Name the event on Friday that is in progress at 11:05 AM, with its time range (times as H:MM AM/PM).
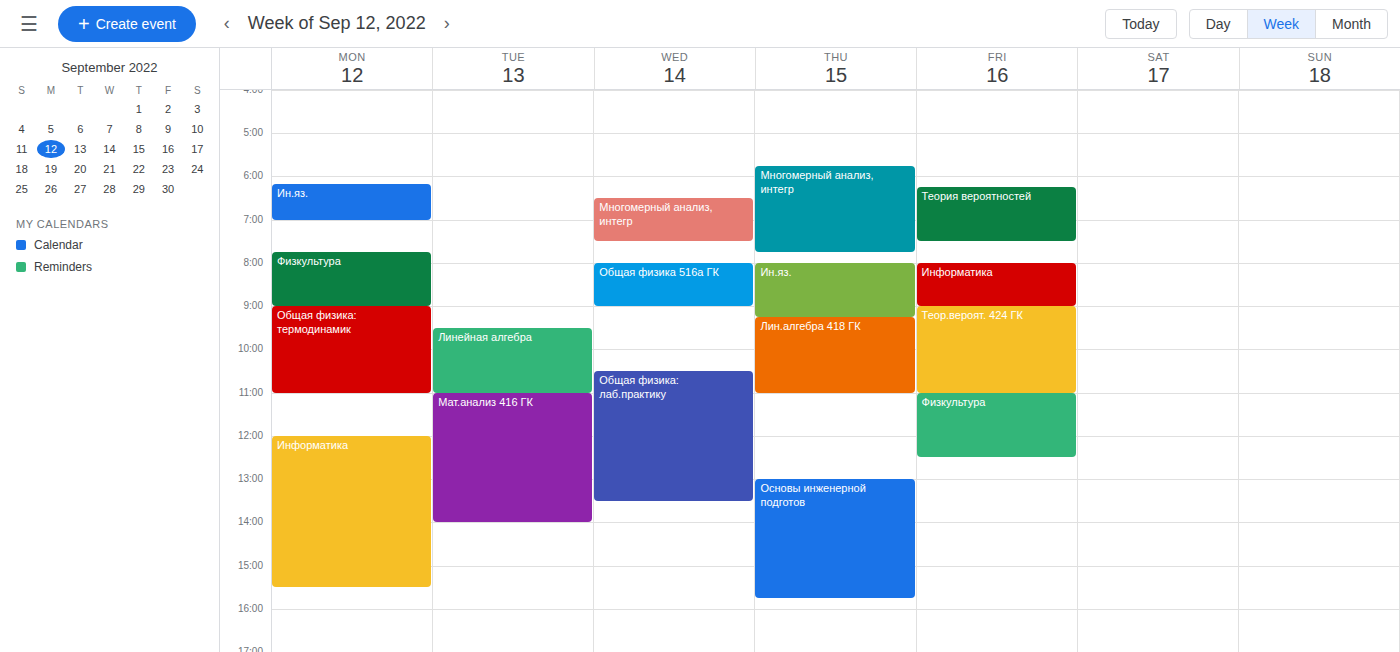
"Физкультура", 11:00 AM to 12:30 PM